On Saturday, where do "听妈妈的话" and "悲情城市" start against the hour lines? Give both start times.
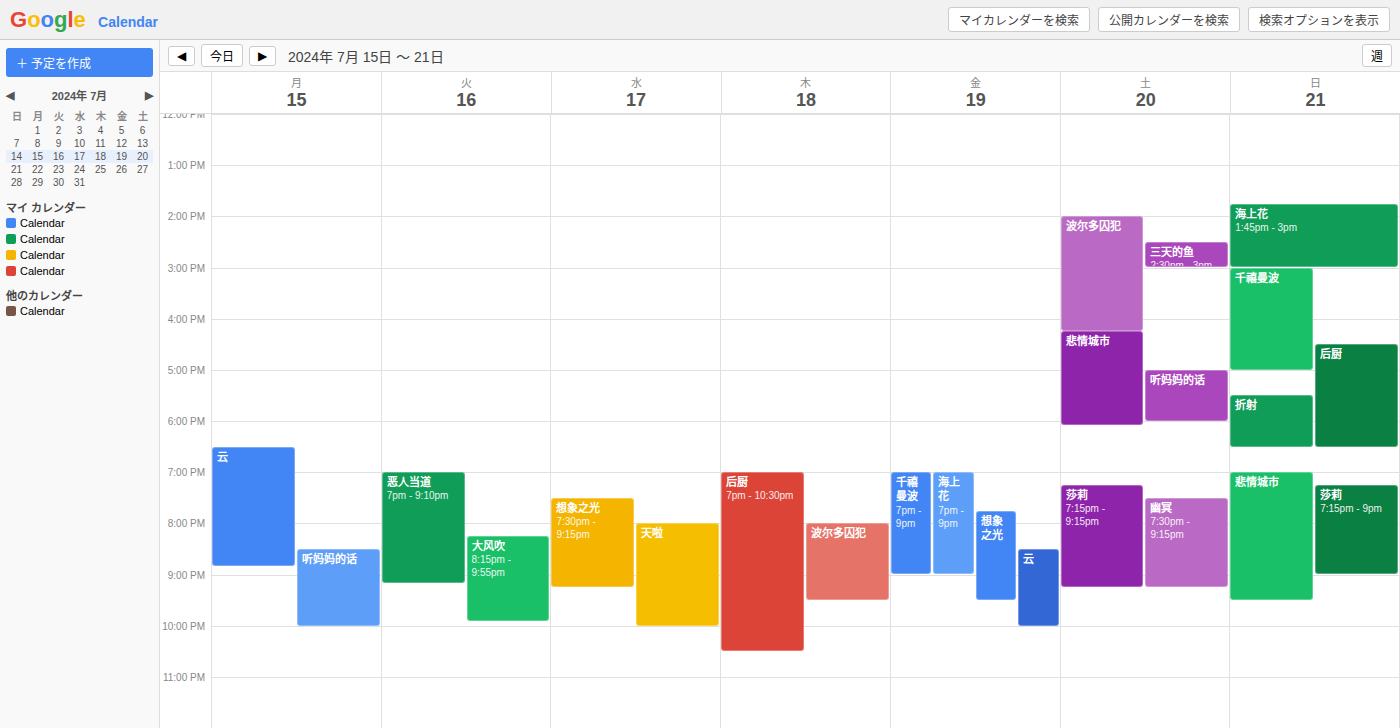
"听妈妈的话": 5:00 PM, exactly on the 5 PM line. "悲情城市": 4:15 PM, neither: a quarter of the way from the 4 PM line to the 5 PM line.